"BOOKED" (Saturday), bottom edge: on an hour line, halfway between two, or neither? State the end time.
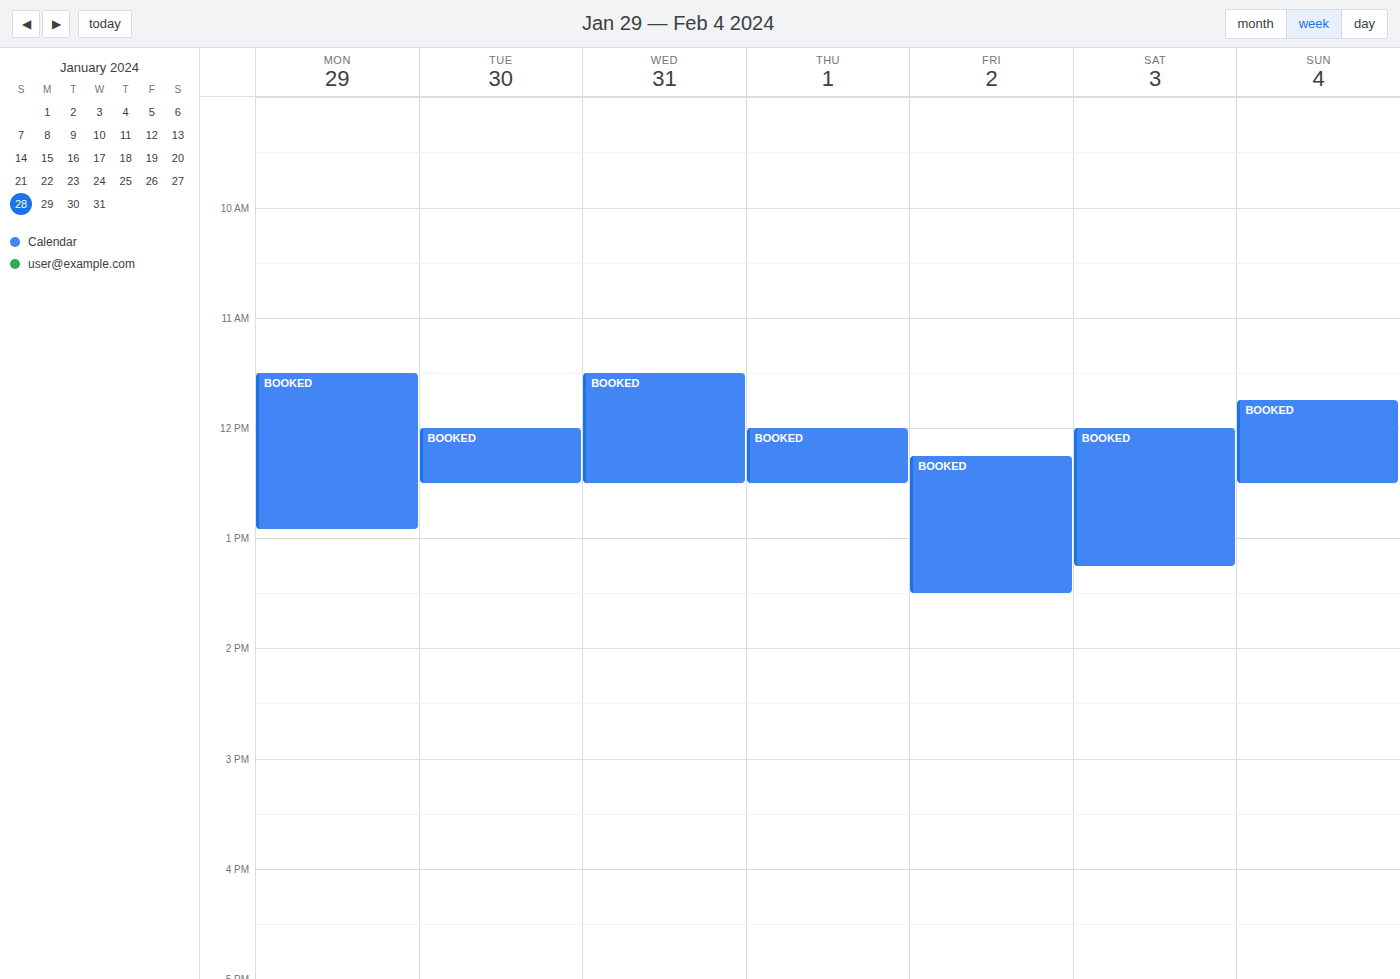
1:15 PM -- neither: a quarter of the way from the 1 PM line to the 2 PM line.